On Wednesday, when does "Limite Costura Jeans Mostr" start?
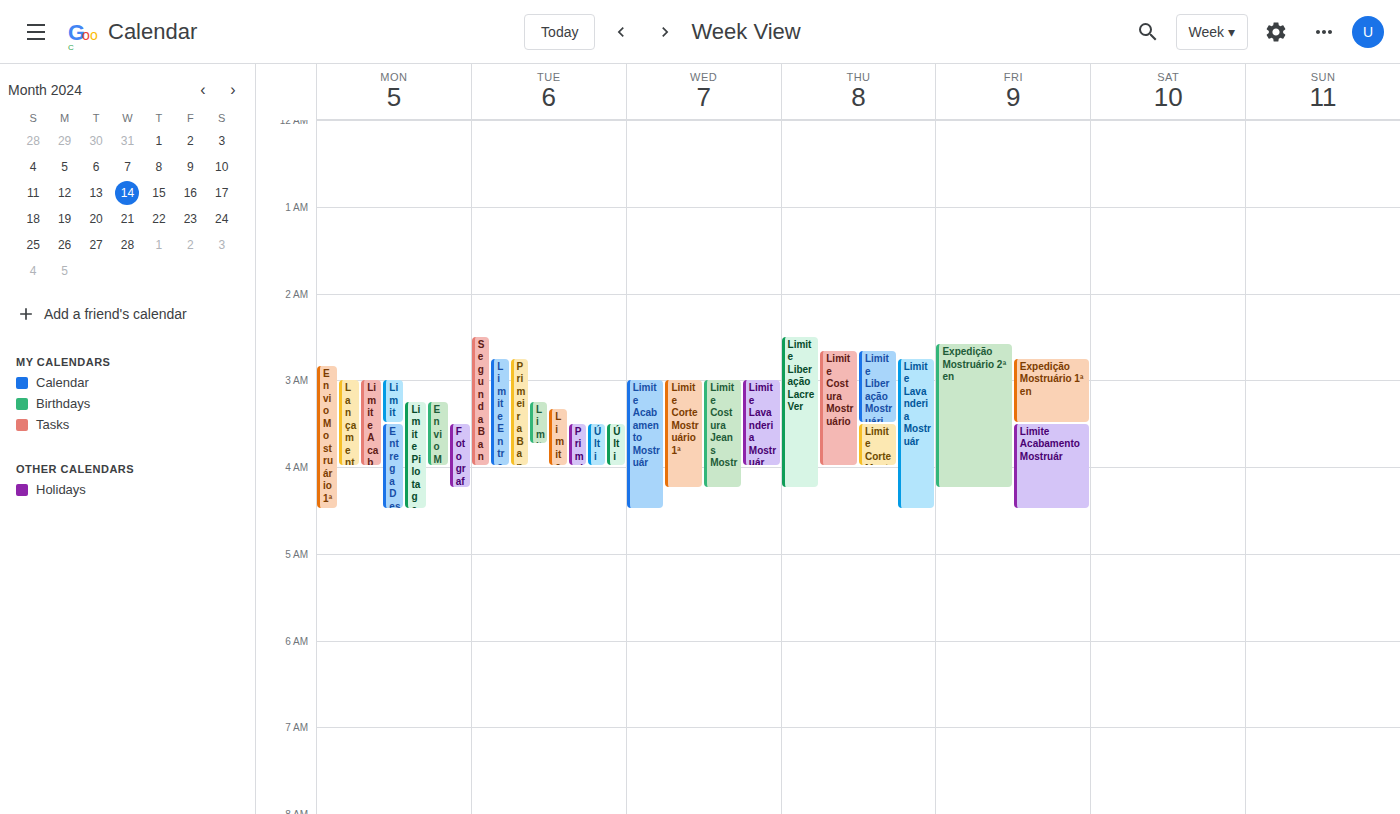
3:00 AM